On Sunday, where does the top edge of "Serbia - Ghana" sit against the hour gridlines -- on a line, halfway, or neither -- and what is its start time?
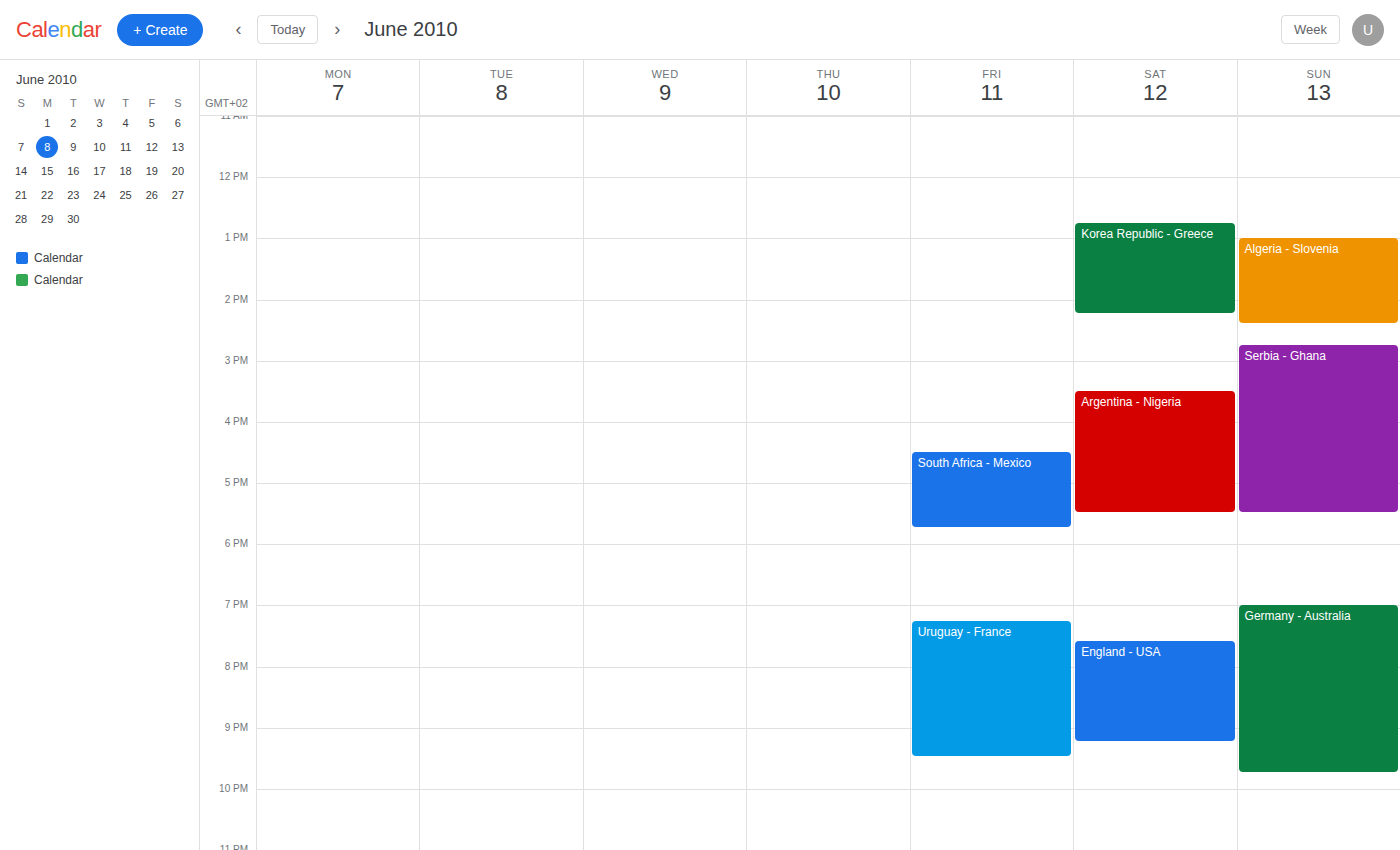
2:45 PM -- neither: three quarters of the way from the 2 PM line to the 3 PM line.